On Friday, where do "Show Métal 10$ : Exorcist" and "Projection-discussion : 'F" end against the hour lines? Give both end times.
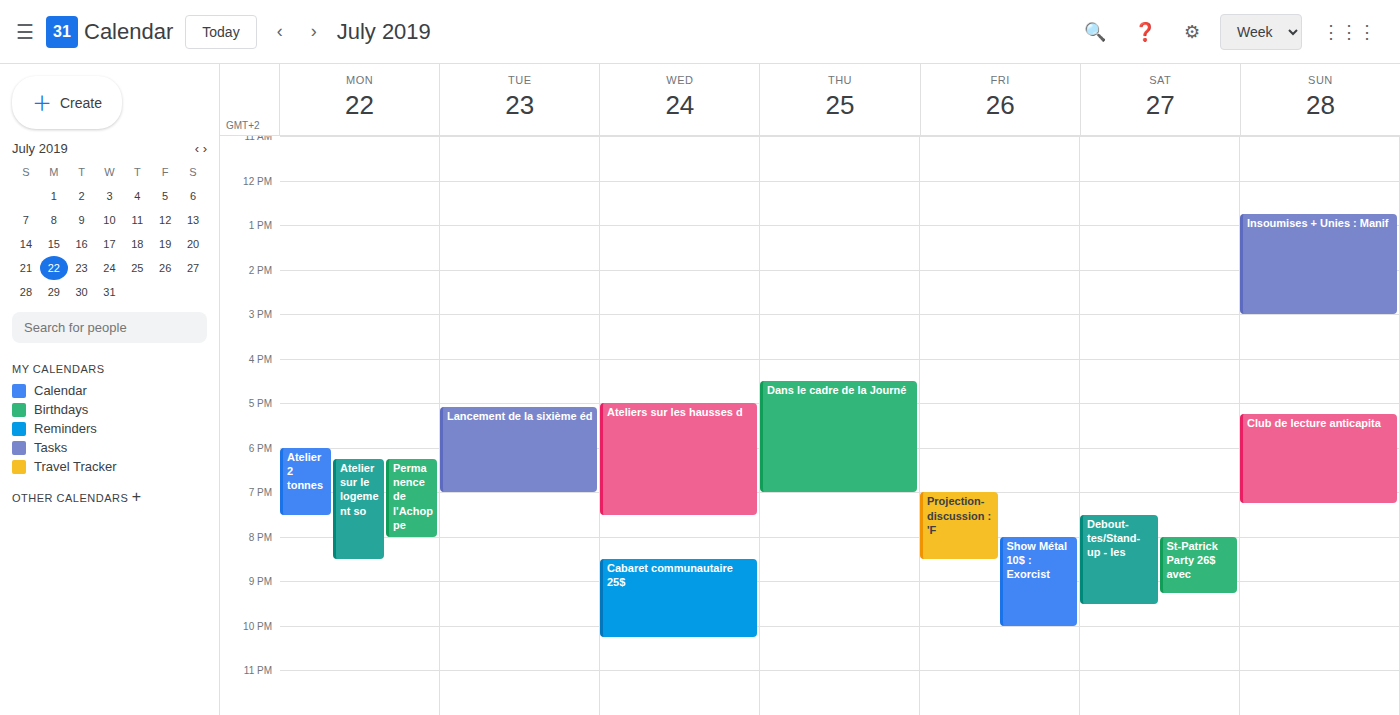
"Show Métal 10$ : Exorcist": 10:00 PM, exactly on the 10 PM line. "Projection-discussion : 'F": 8:30 PM, halfway between the 8 PM and 9 PM lines.